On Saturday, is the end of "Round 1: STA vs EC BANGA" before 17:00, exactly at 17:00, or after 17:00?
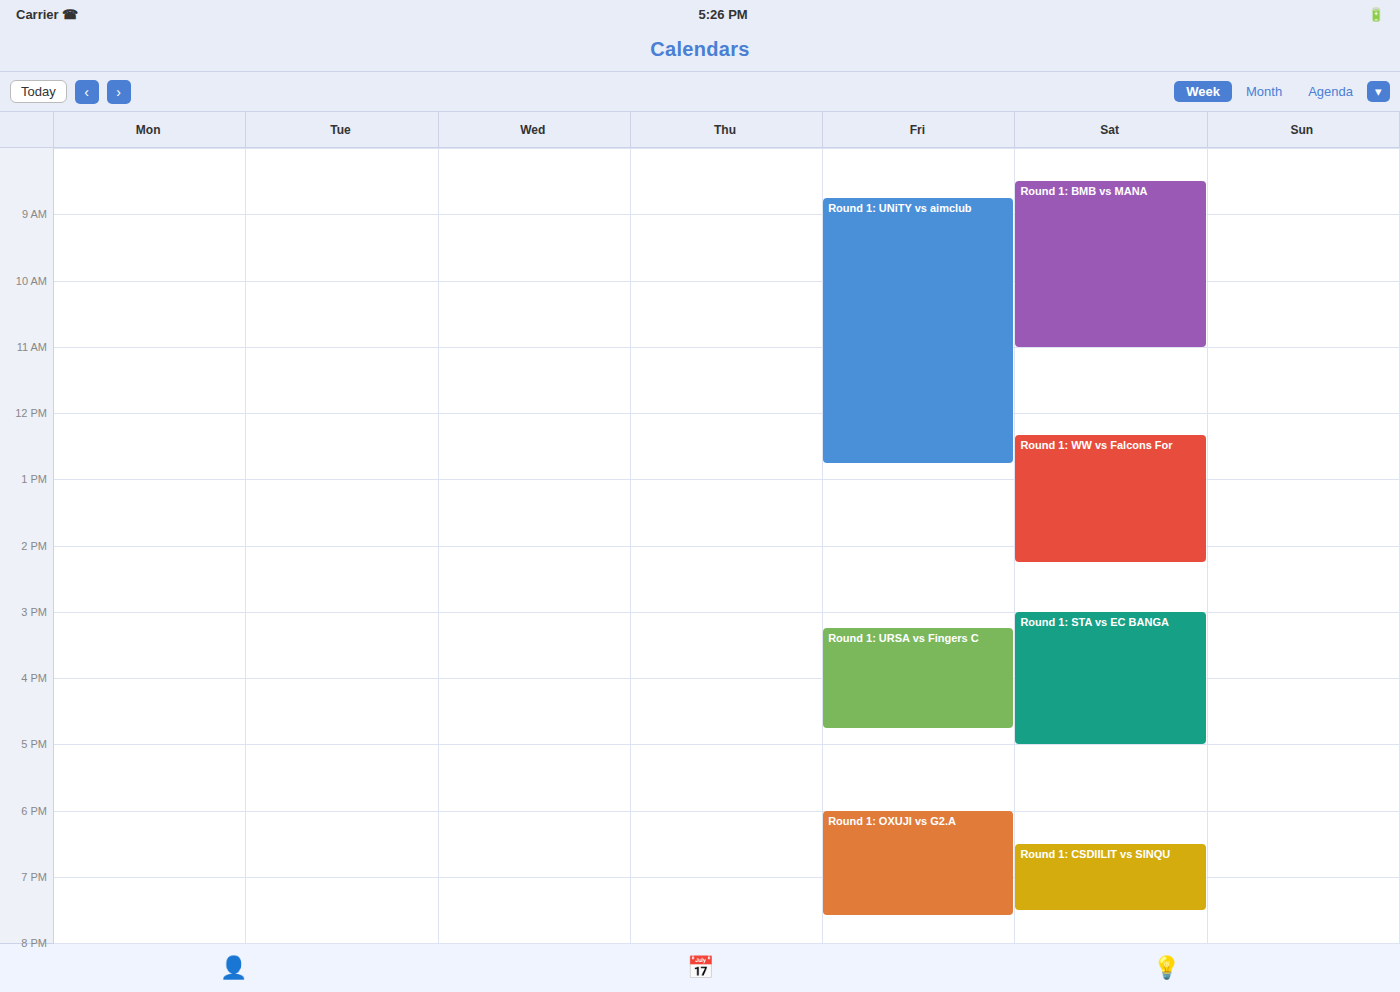
17:00 -- exactly at 17:00, on the 17:00 line.